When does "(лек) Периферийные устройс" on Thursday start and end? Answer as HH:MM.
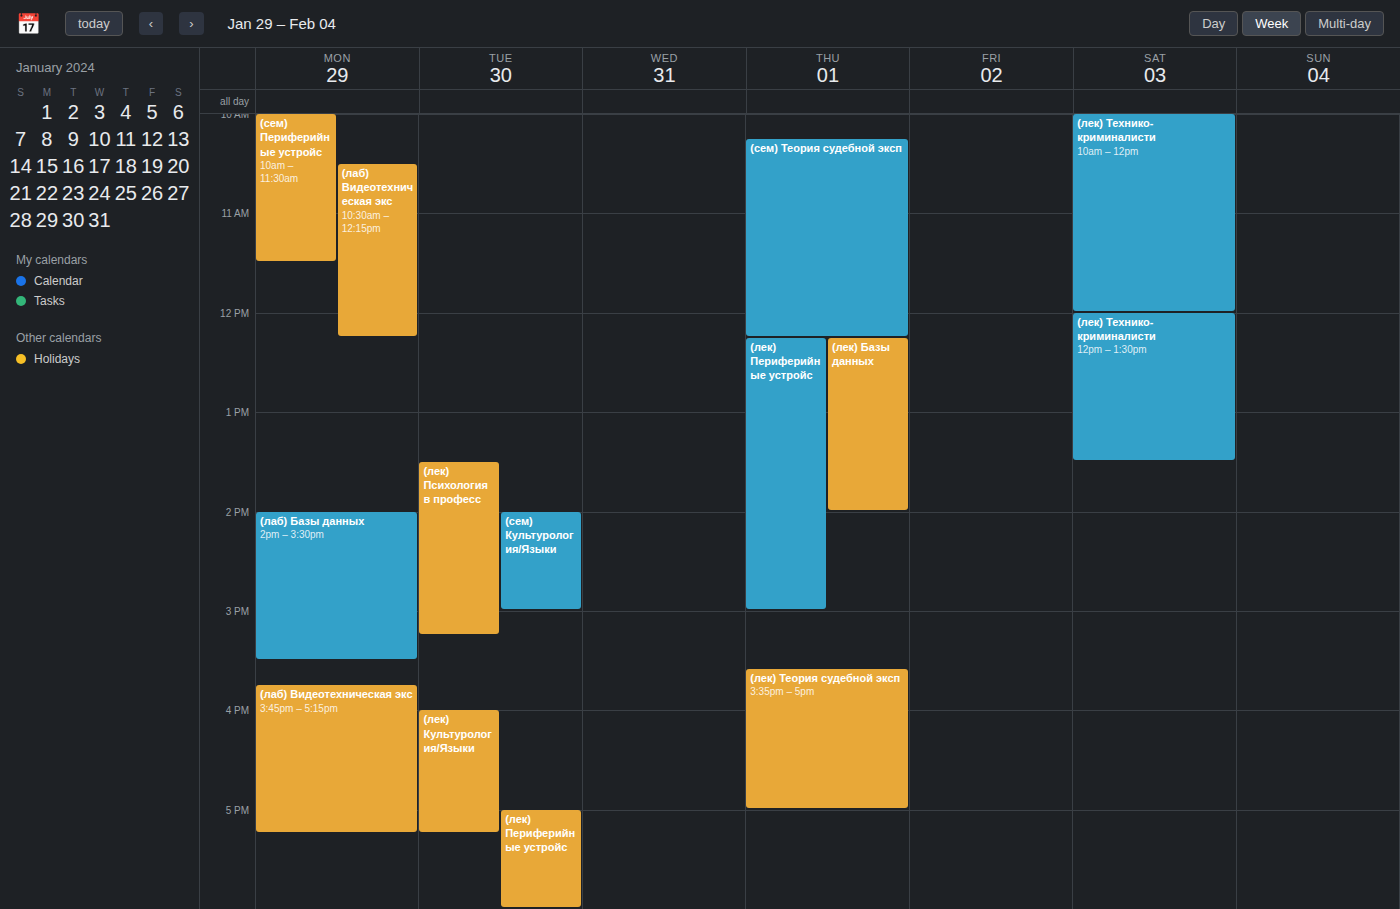
12:15 to 15:00